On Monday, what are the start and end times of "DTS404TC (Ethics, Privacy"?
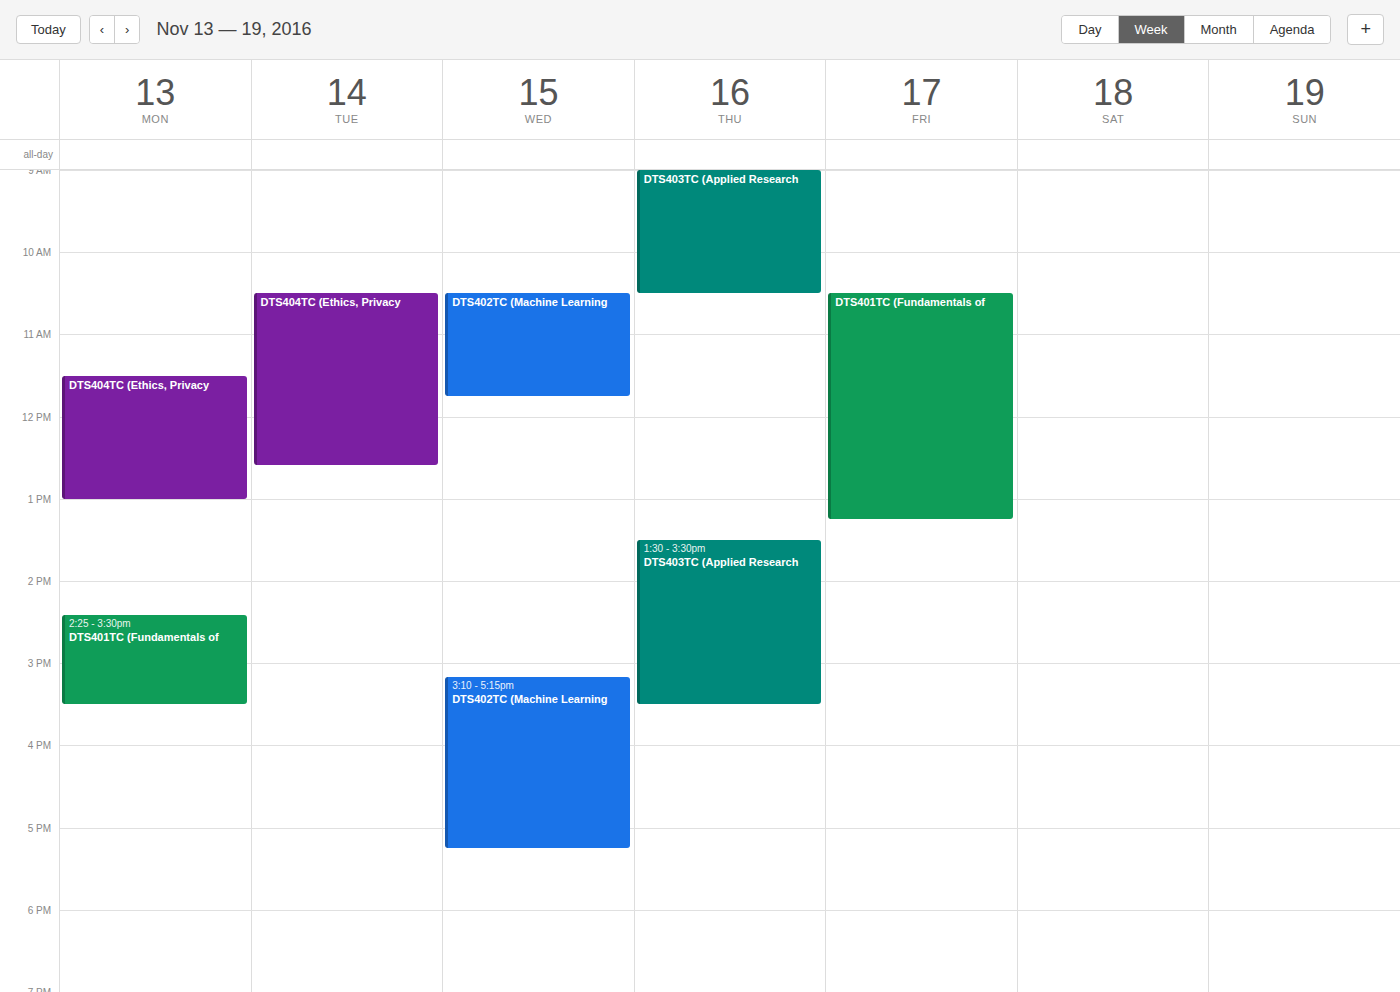
11:30 AM to 1:00 PM